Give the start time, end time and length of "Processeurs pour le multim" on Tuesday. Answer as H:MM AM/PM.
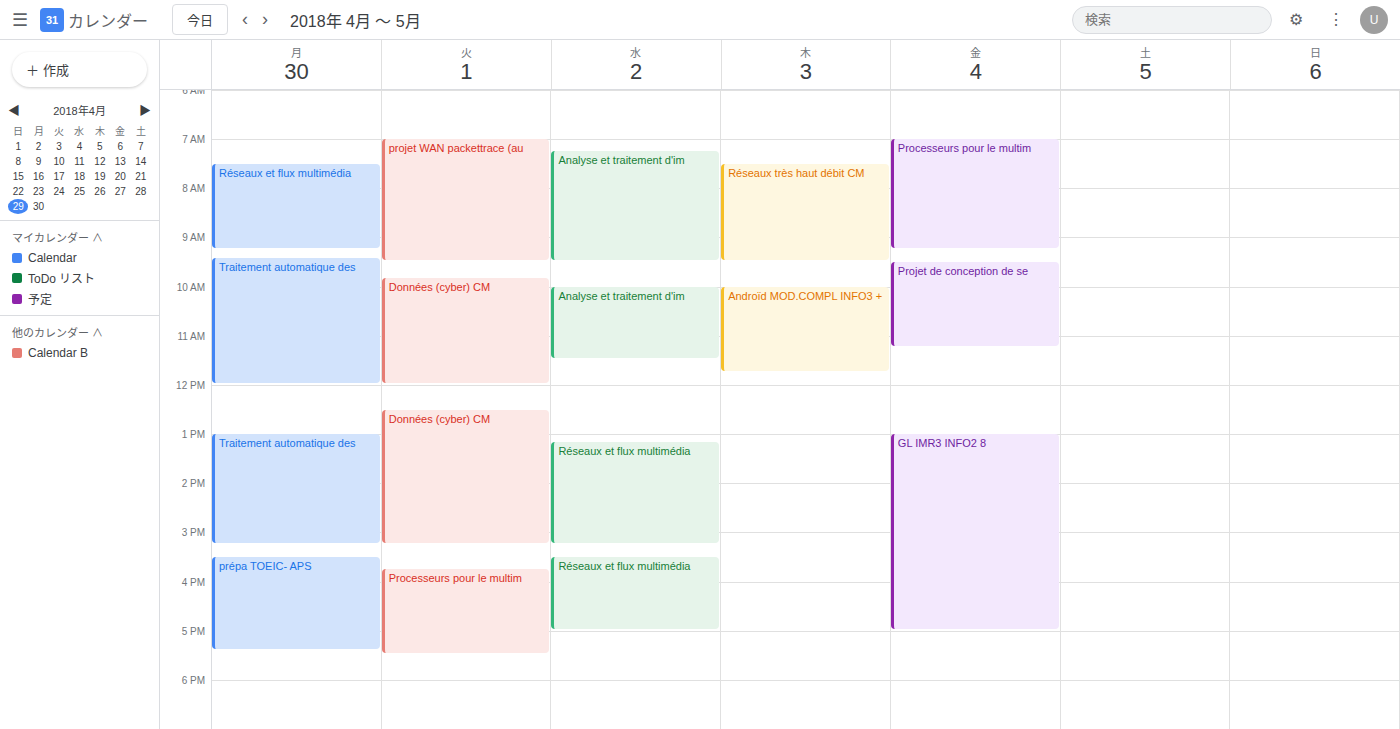
3:45 PM to 5:30 PM, 1 hour 45 minutes